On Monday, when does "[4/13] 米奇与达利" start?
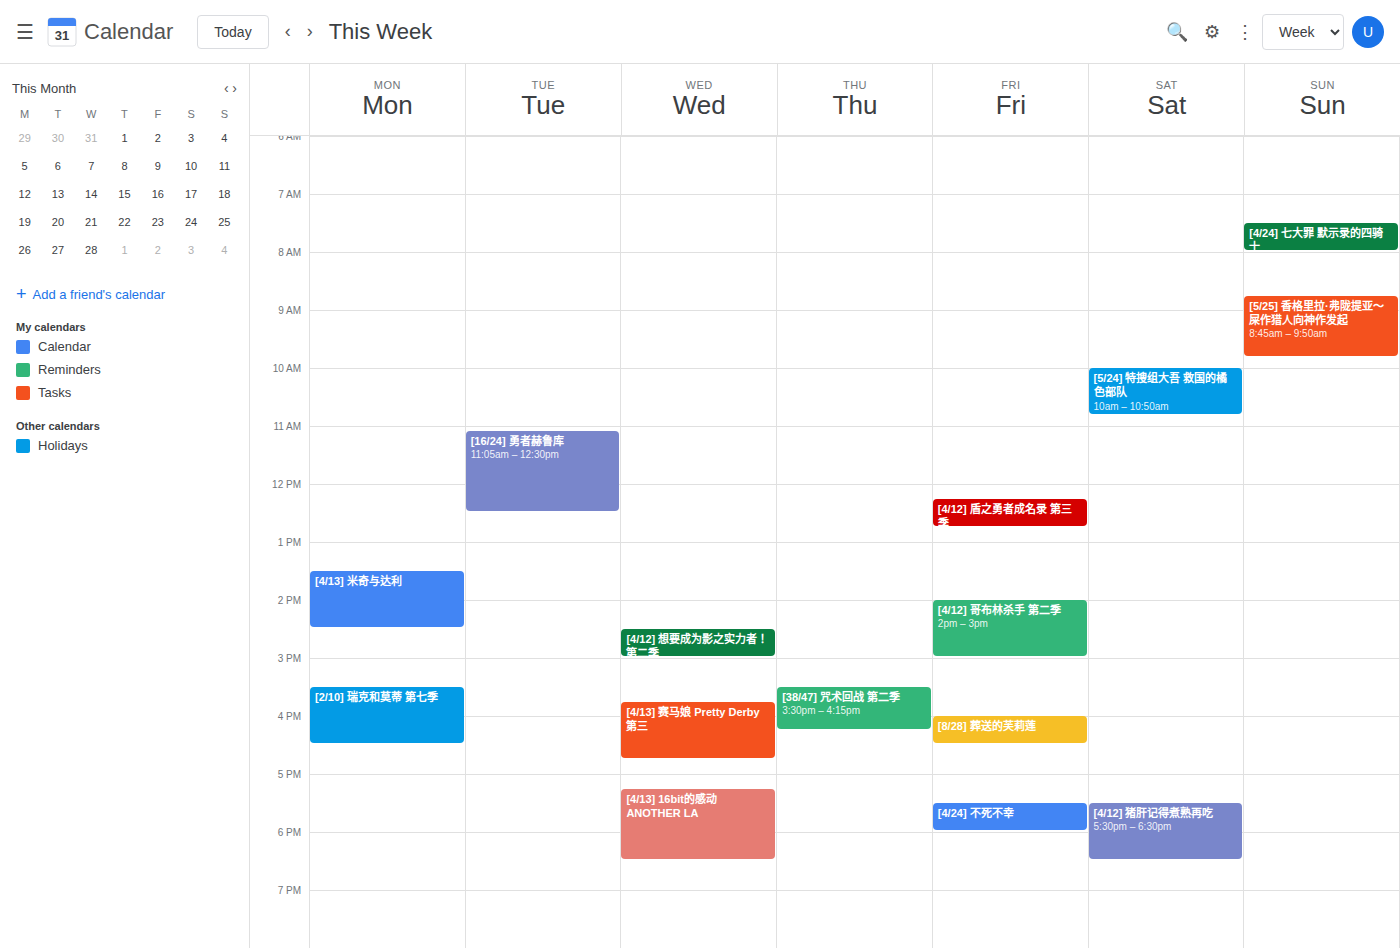
1:30 PM